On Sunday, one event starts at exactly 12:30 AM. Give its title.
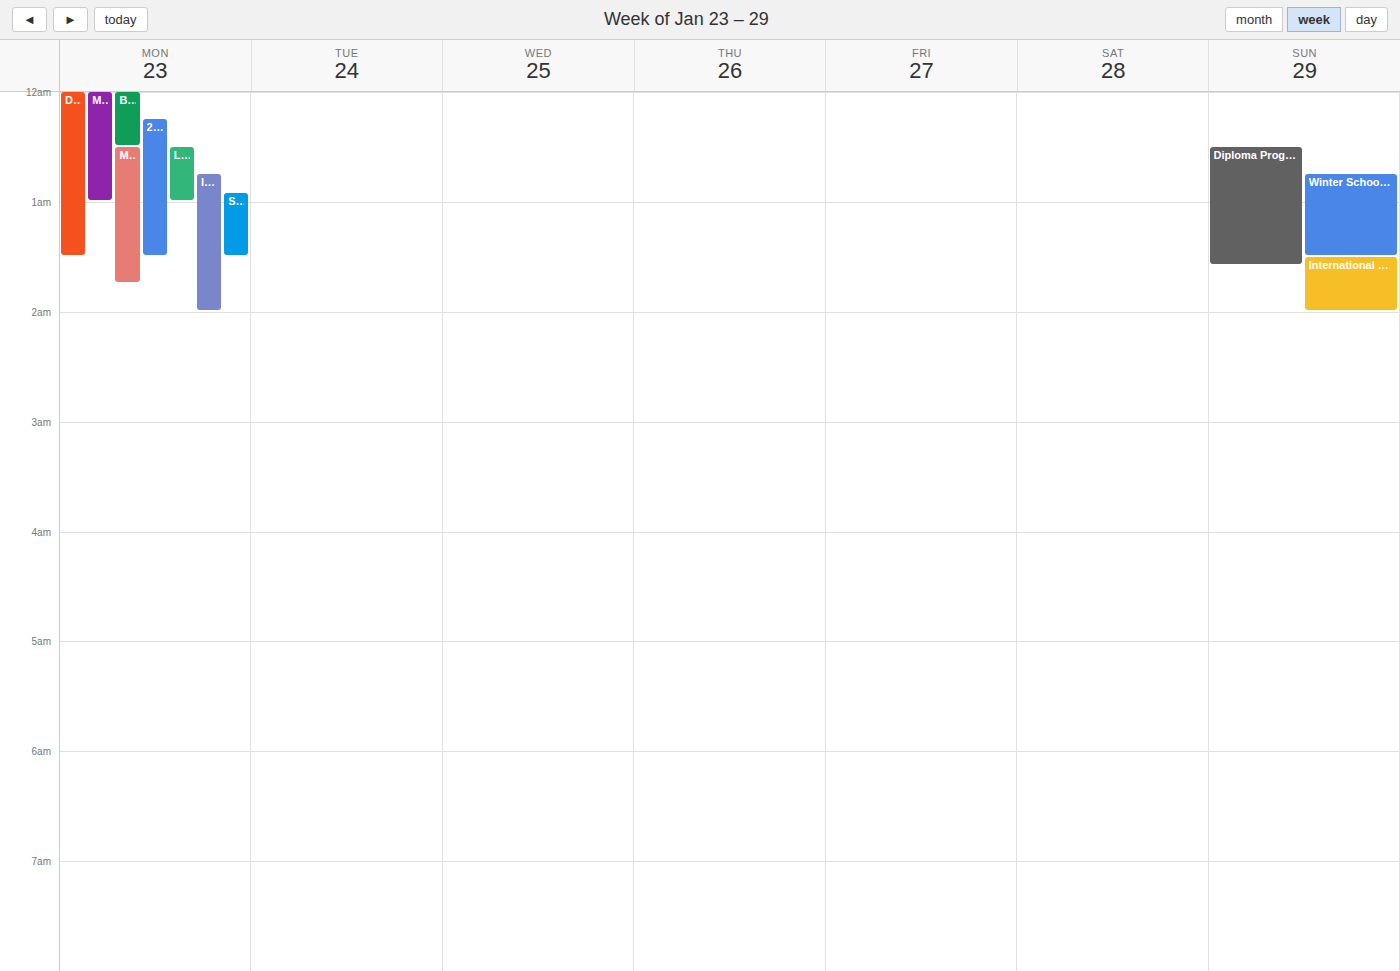
"Diploma Programme in Teach"